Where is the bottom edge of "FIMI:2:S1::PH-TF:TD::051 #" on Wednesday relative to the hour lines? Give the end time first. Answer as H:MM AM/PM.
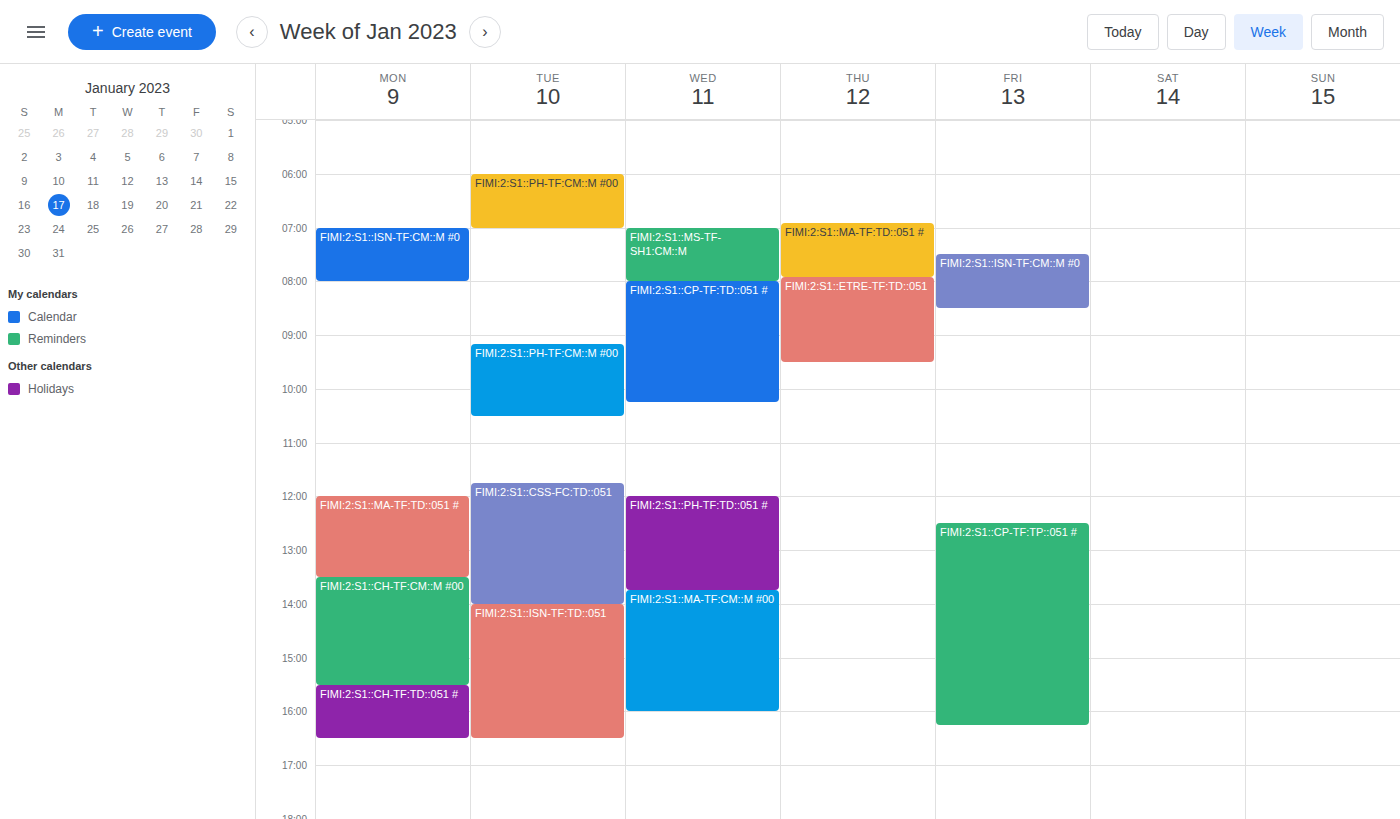
1:45 PM -- neither: three quarters of the way from the 1 PM line to the 2 PM line.